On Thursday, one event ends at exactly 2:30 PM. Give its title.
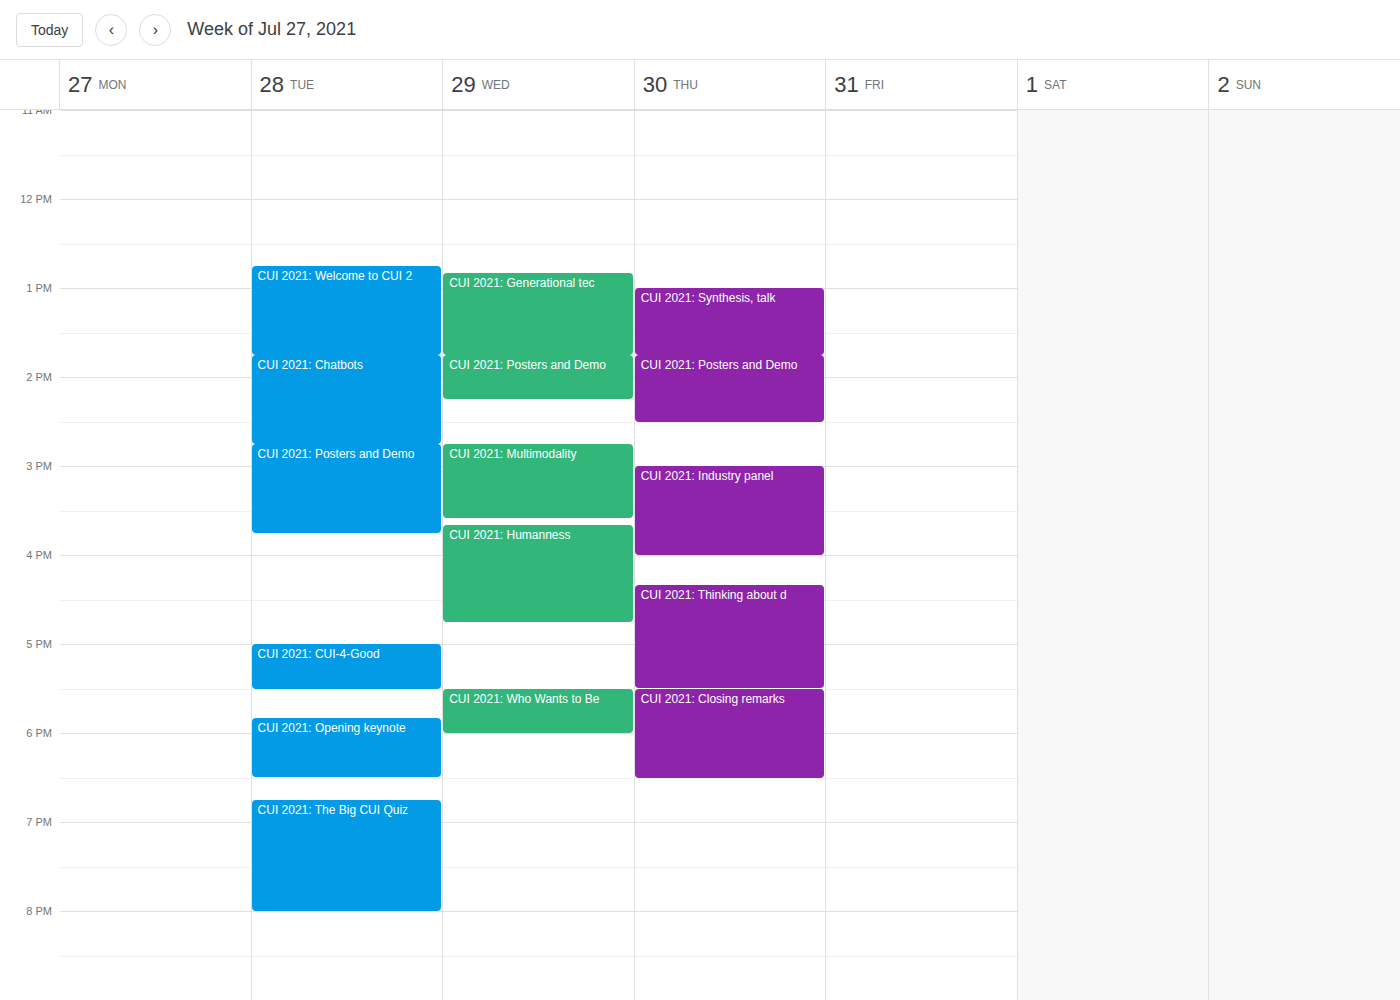
"CUI 2021: Posters and Demo"